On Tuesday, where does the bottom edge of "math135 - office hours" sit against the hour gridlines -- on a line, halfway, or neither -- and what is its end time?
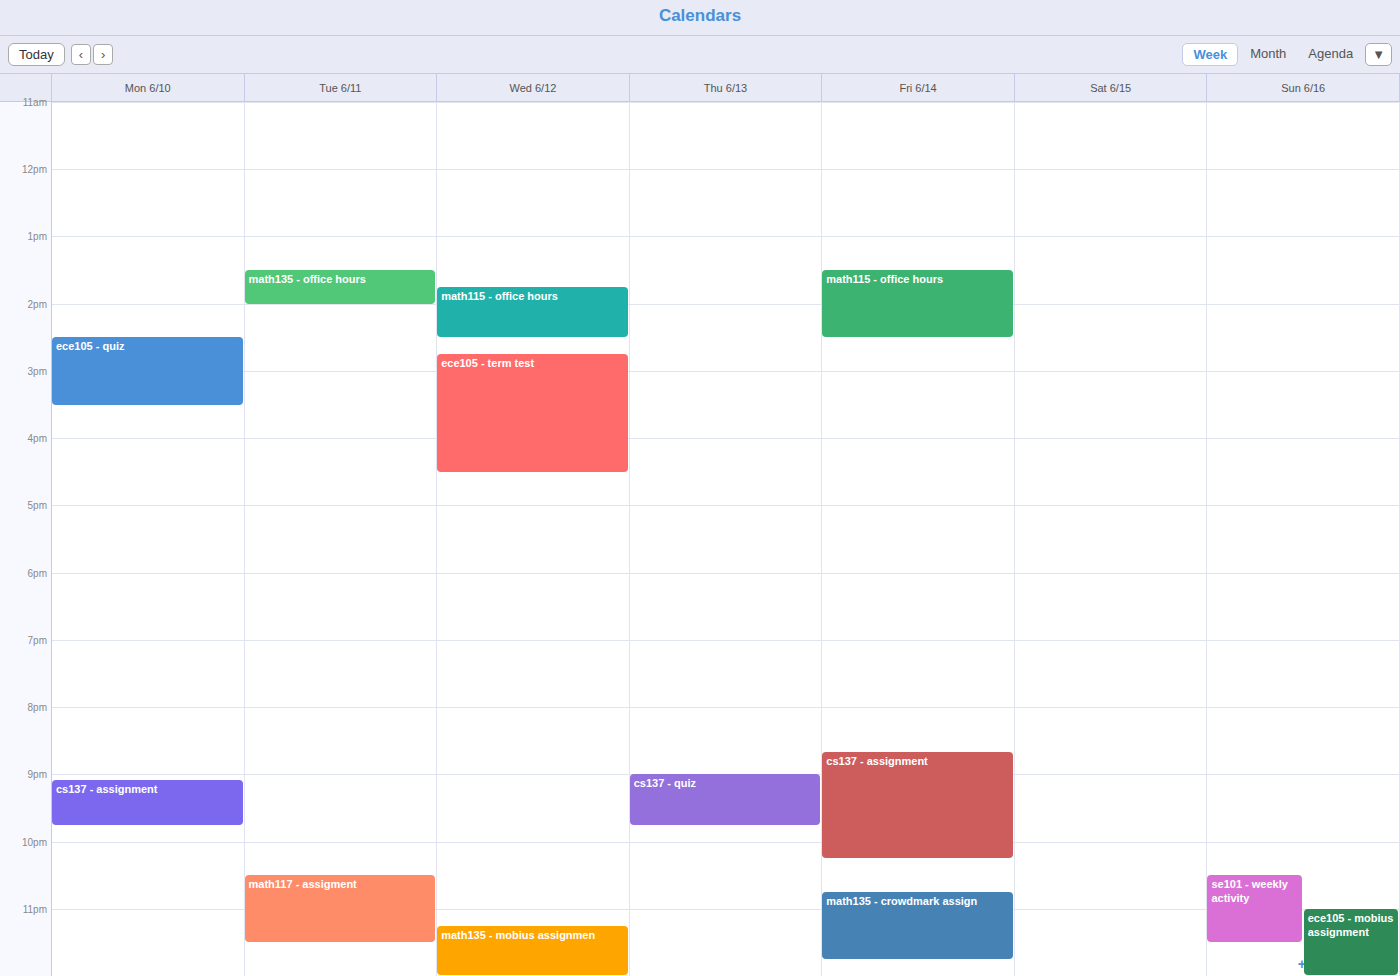
14:00 -- exactly on the 14:00 line.